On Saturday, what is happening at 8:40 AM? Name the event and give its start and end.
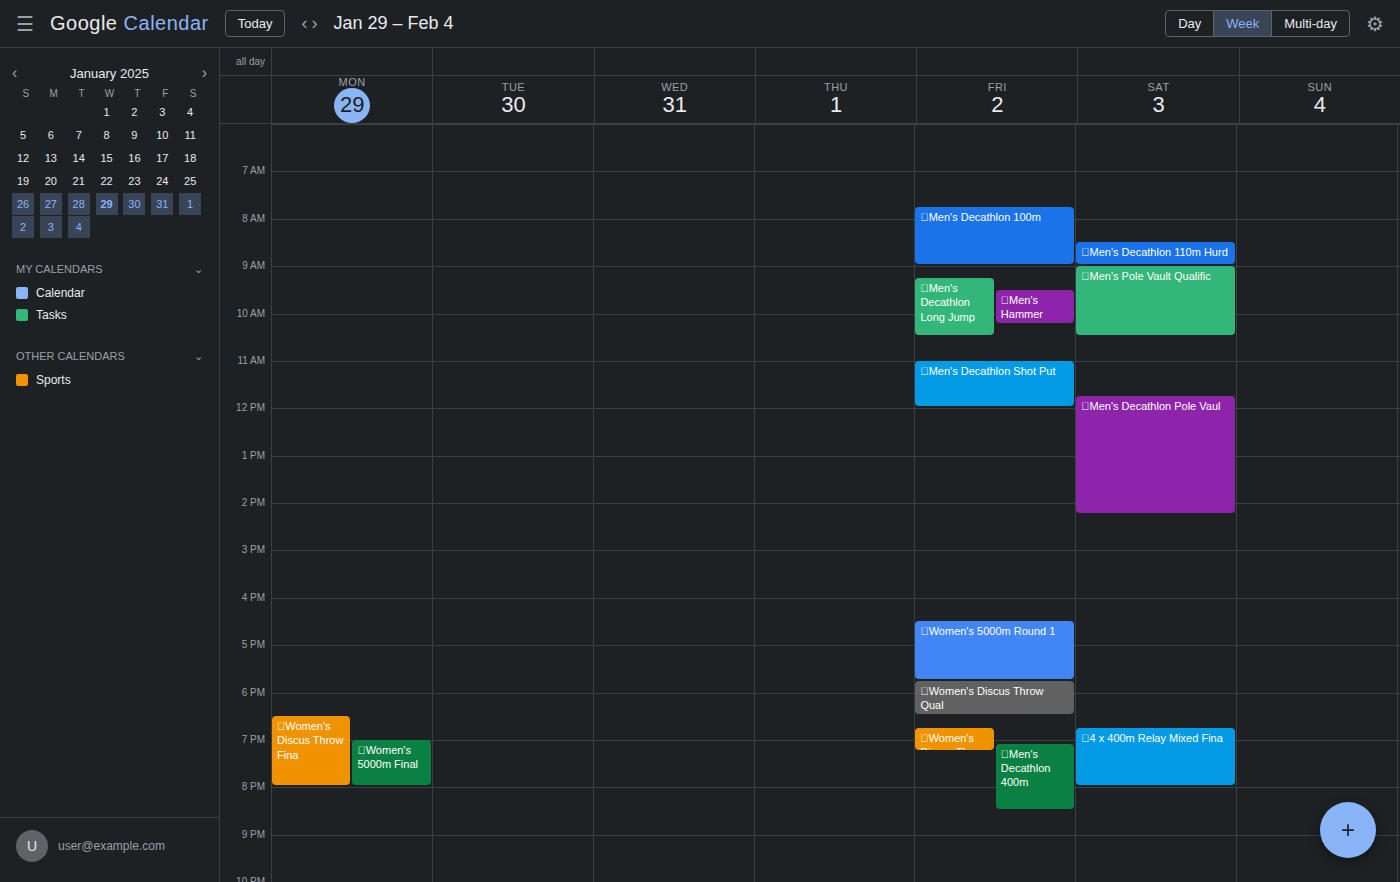
"🃠Men's Decathlon 110m Hurd", 8:30 AM to 9:00 AM